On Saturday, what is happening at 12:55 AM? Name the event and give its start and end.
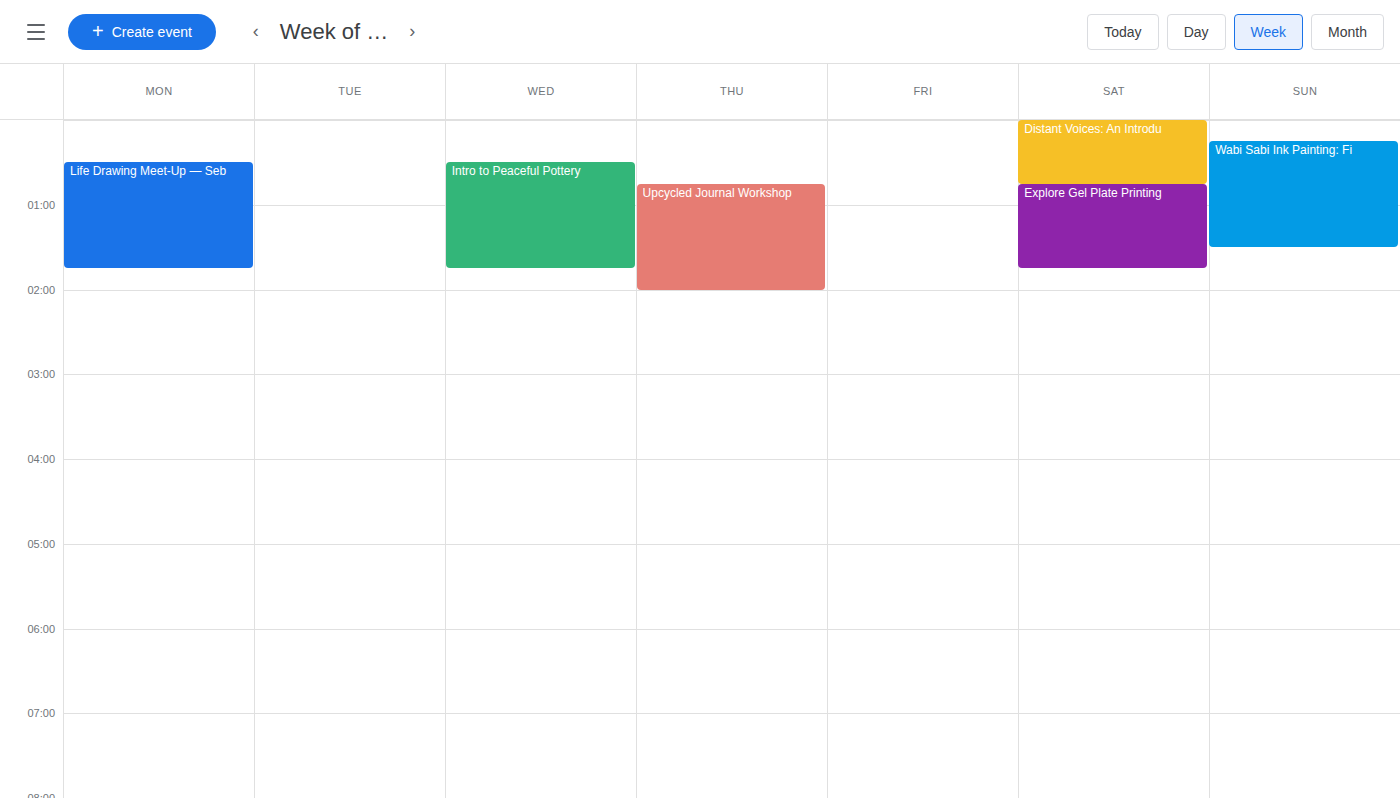
"Explore Gel Plate Printing", 12:45 AM to 1:45 AM